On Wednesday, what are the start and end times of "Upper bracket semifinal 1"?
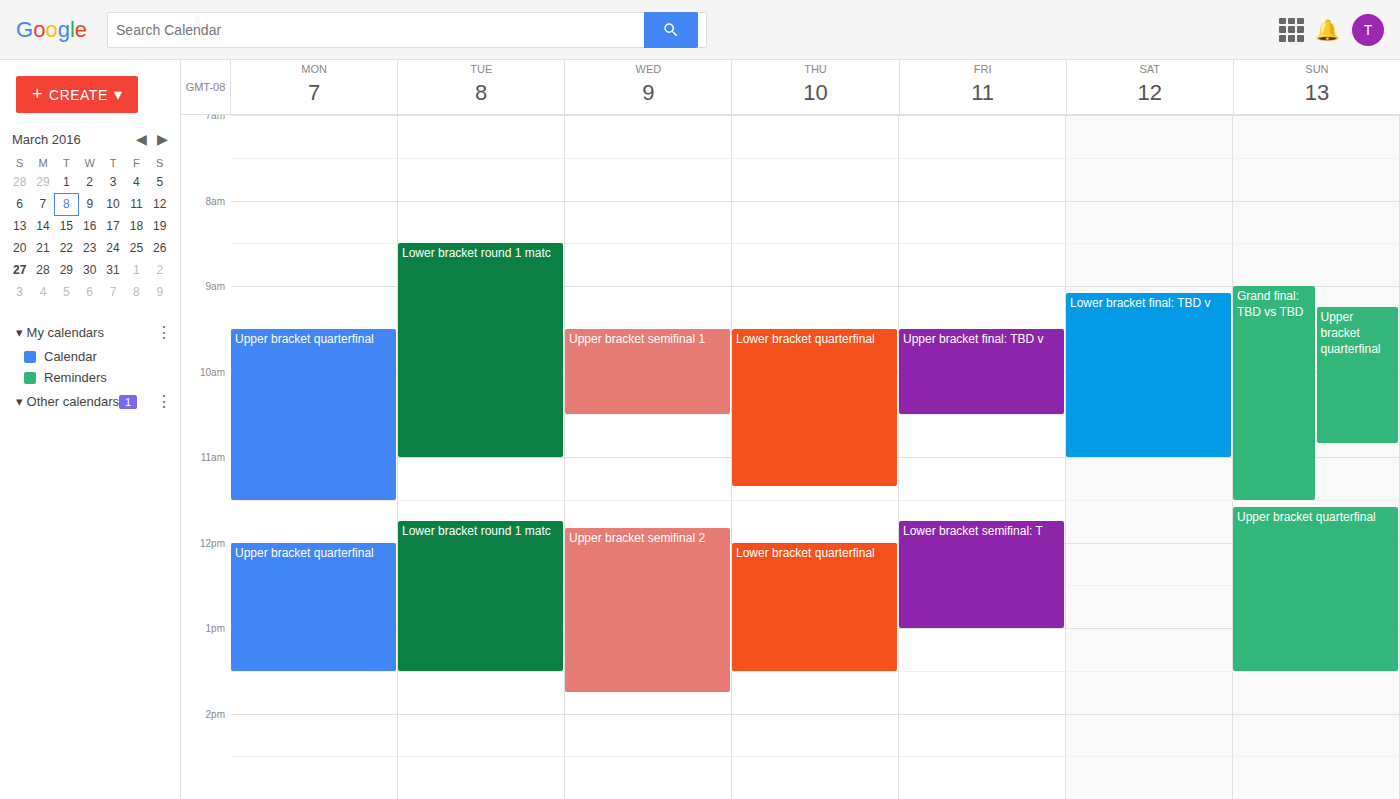
9:30 AM to 10:30 AM